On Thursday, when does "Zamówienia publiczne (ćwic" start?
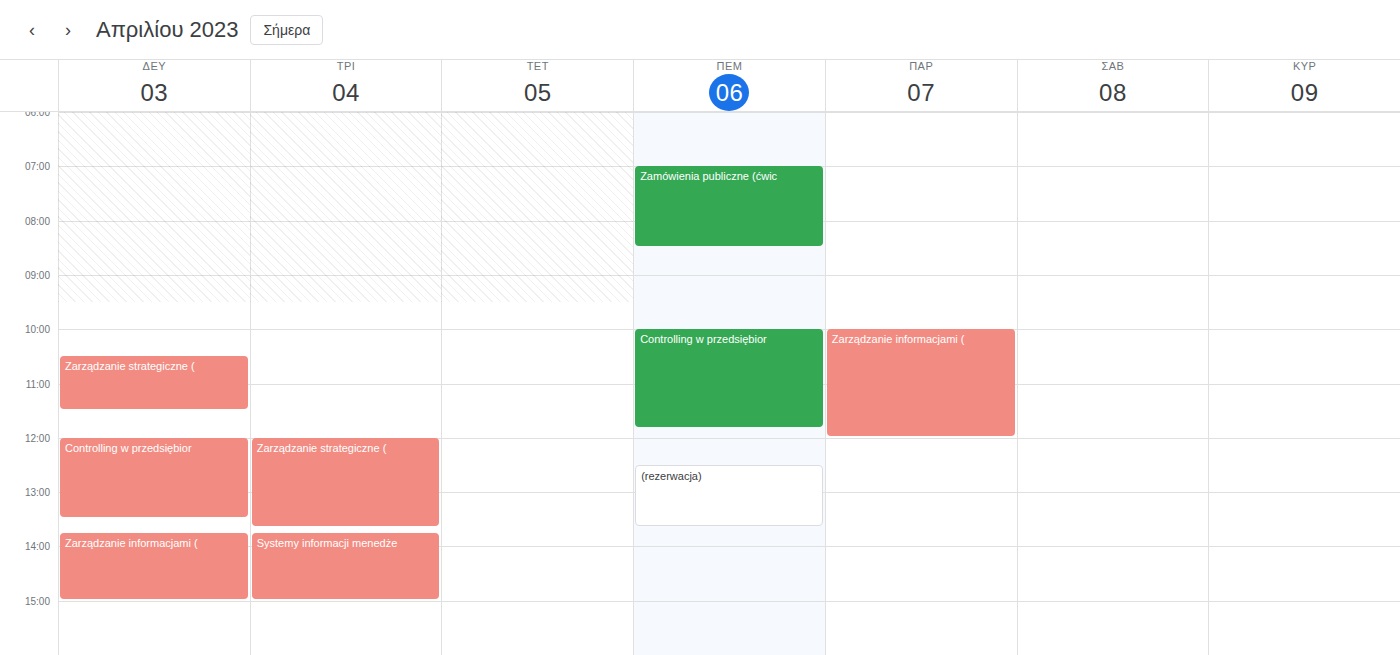
07:00